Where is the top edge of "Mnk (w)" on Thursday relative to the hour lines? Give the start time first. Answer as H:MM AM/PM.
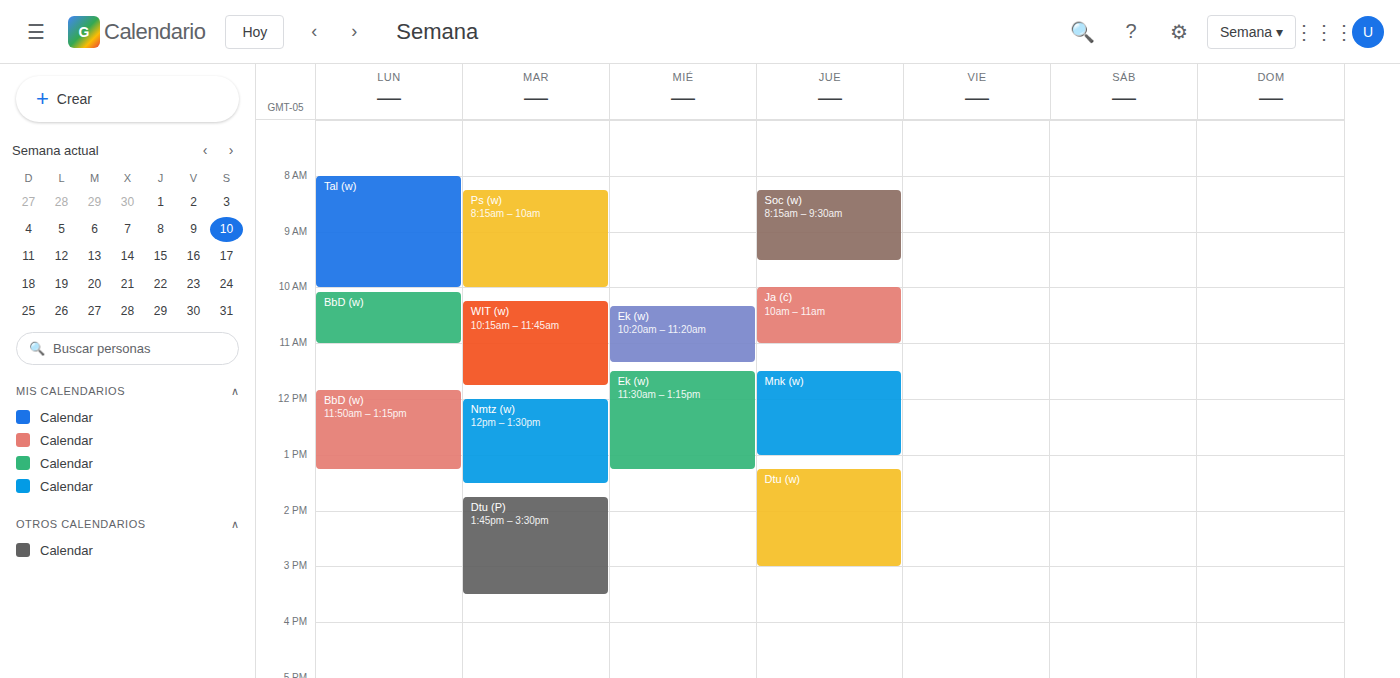
11:30 AM -- halfway between the 11 AM and 12 PM lines.